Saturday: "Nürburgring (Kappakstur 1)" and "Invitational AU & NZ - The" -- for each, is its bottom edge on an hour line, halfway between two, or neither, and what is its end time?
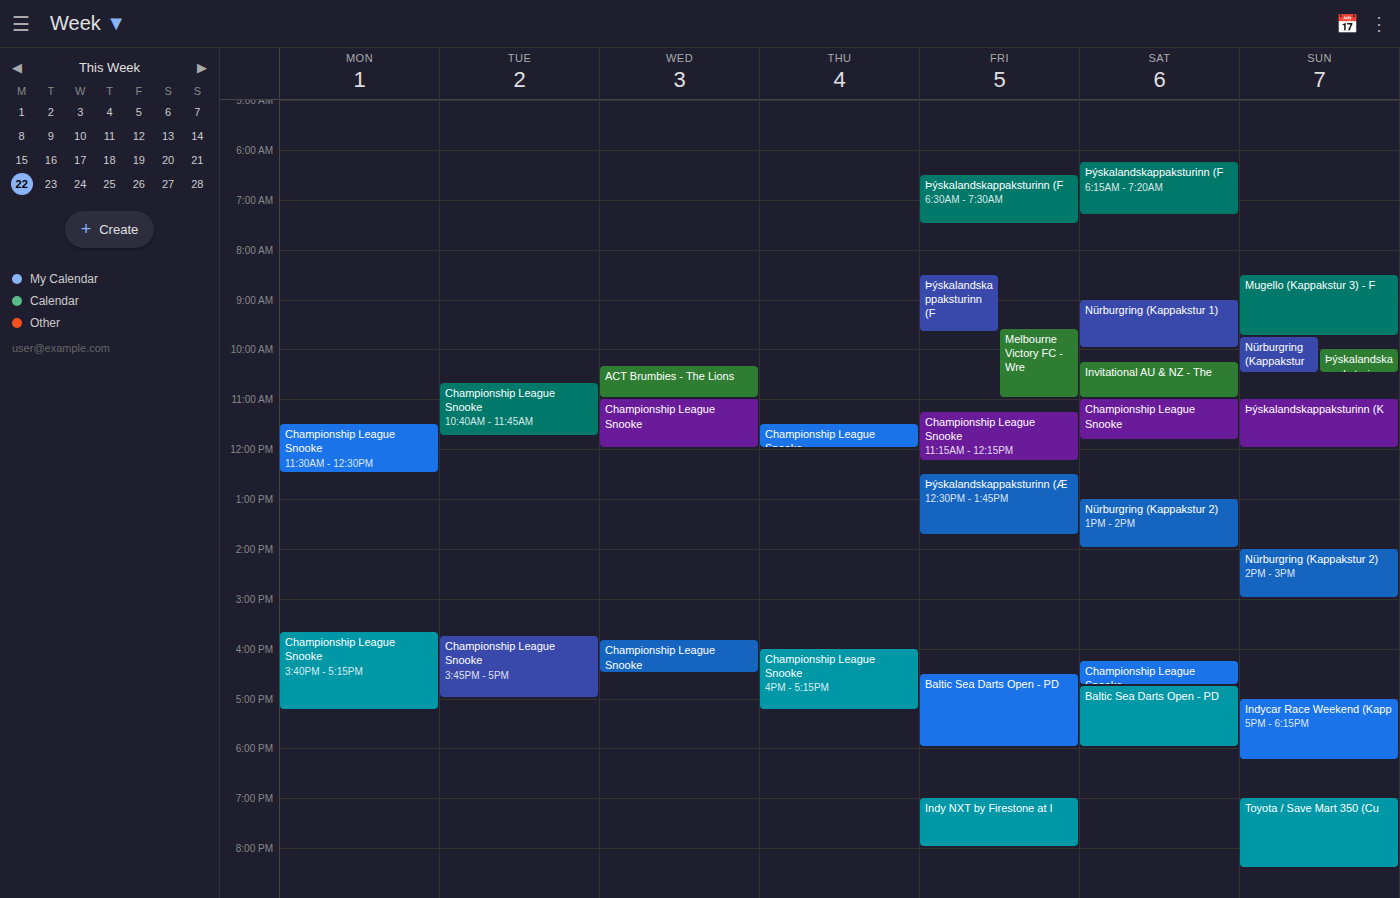
"Nürburgring (Kappakstur 1)": 10:00 AM, exactly on the 10 AM line. "Invitational AU & NZ - The": 11:00 AM, exactly on the 11 AM line.